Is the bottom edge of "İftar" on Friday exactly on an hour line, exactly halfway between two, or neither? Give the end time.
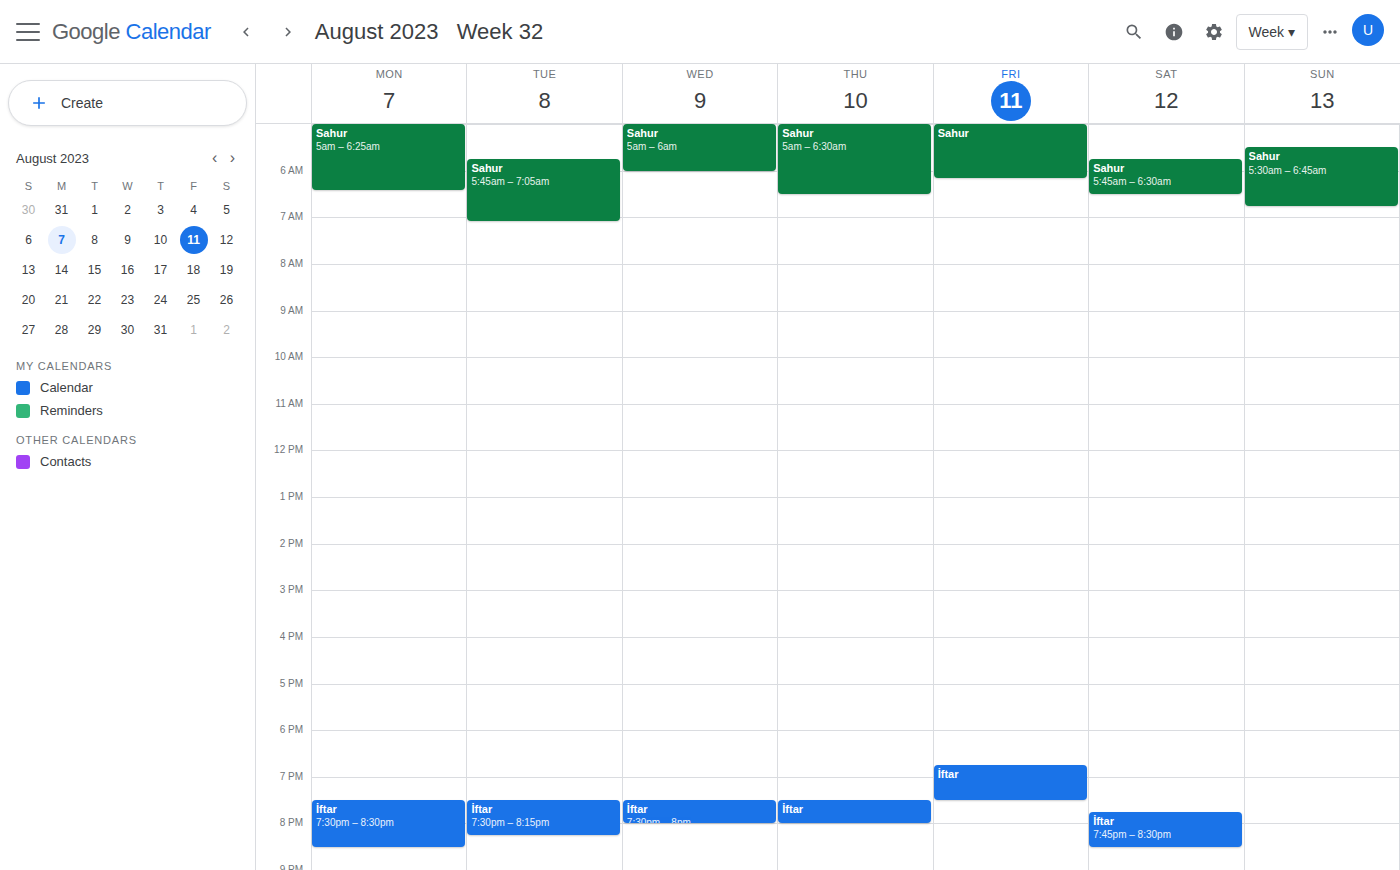
19:30 -- halfway between the 19:00 and 20:00 lines.